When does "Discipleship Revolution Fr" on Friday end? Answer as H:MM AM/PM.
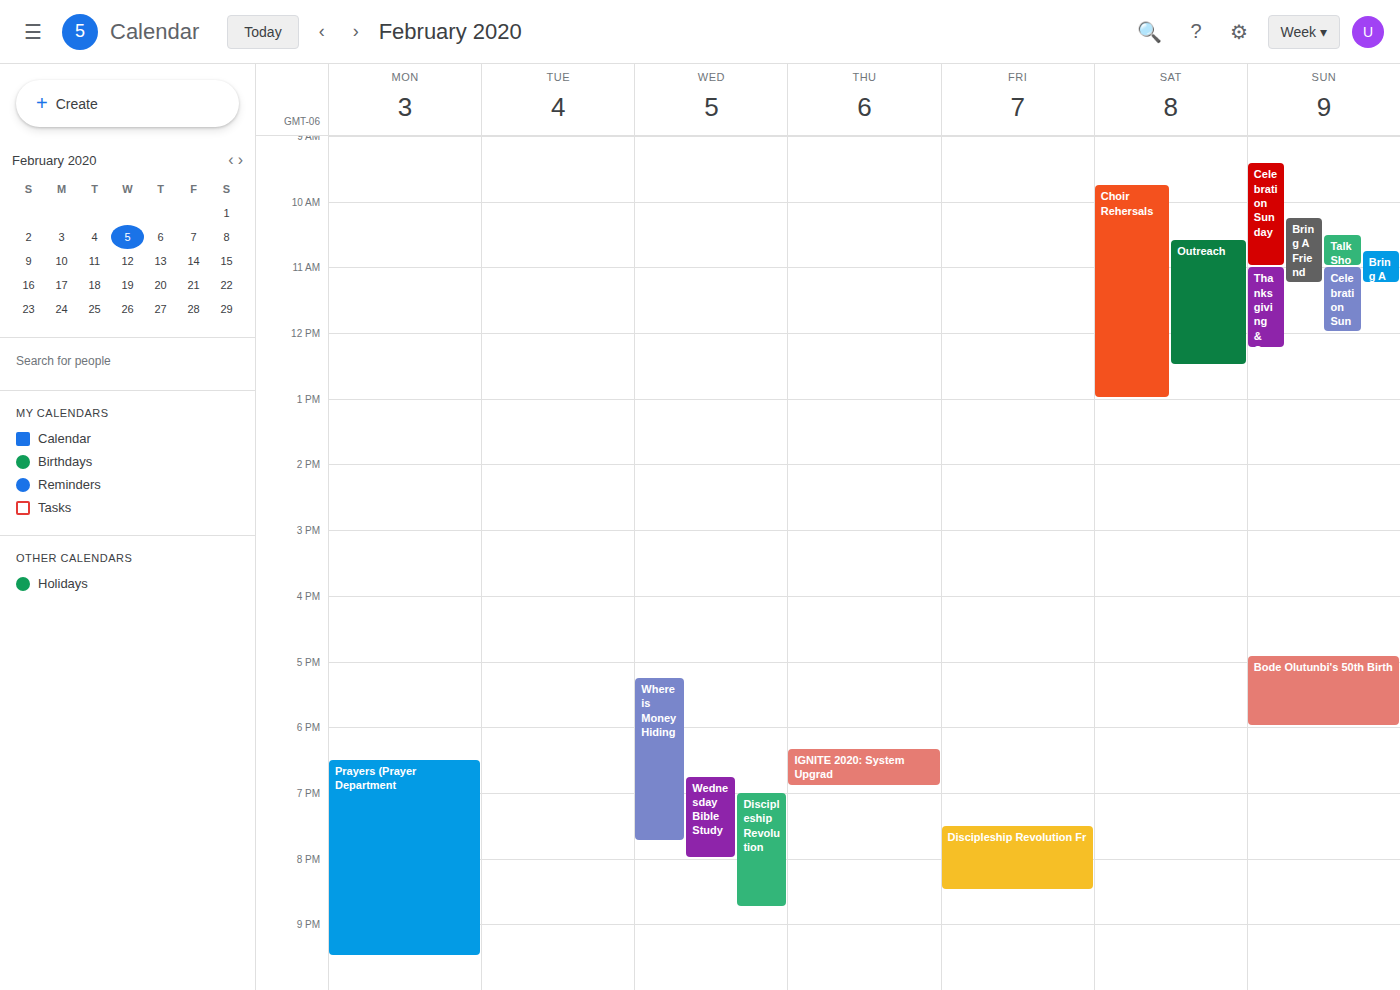
8:30 PM